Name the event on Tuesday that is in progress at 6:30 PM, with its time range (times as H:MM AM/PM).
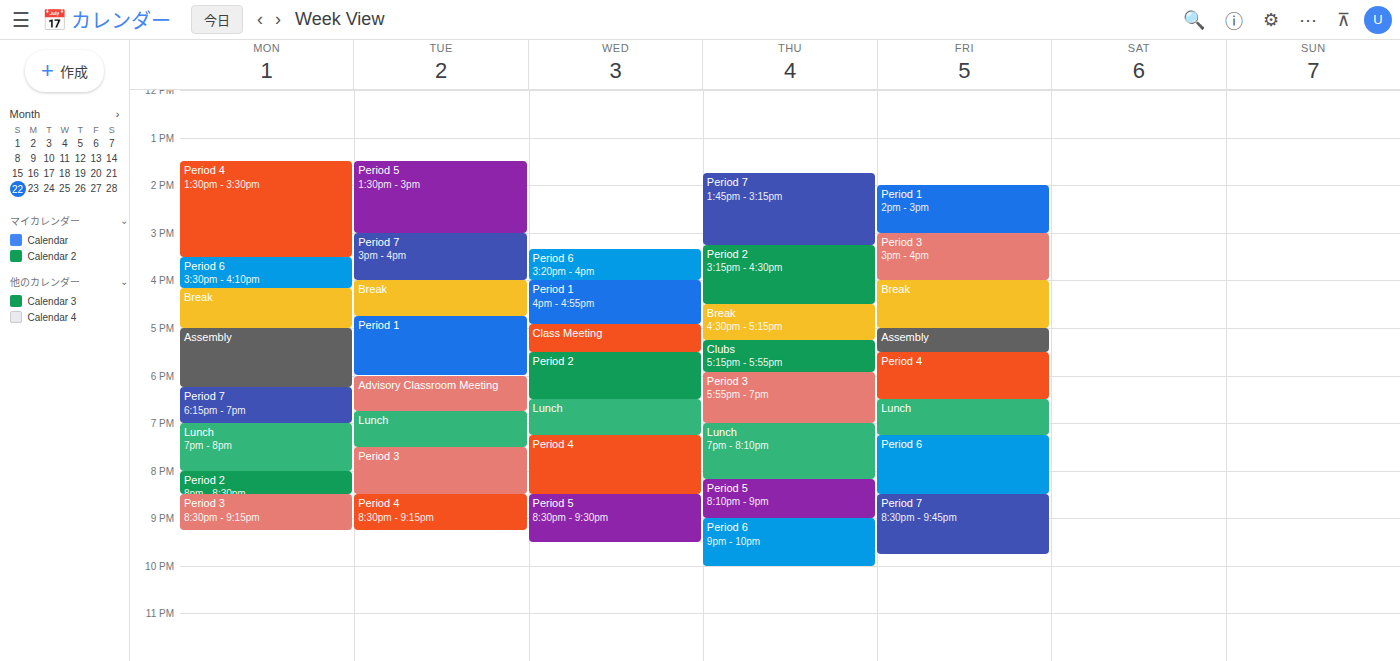
"Advisory Classroom Meeting", 6:00 PM to 6:45 PM